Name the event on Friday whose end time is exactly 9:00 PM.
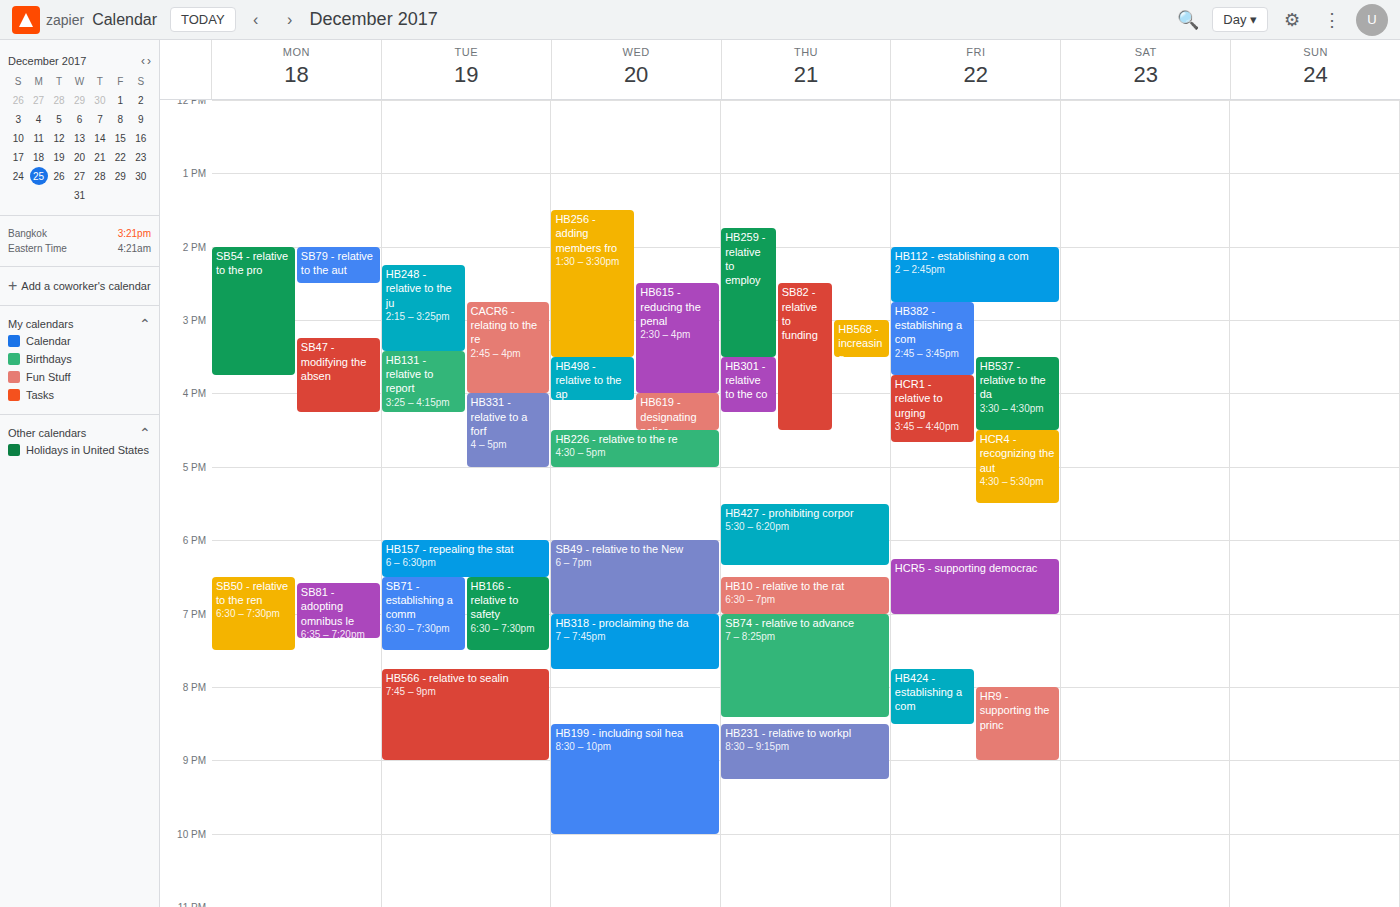
"HR9 - supporting the princ"